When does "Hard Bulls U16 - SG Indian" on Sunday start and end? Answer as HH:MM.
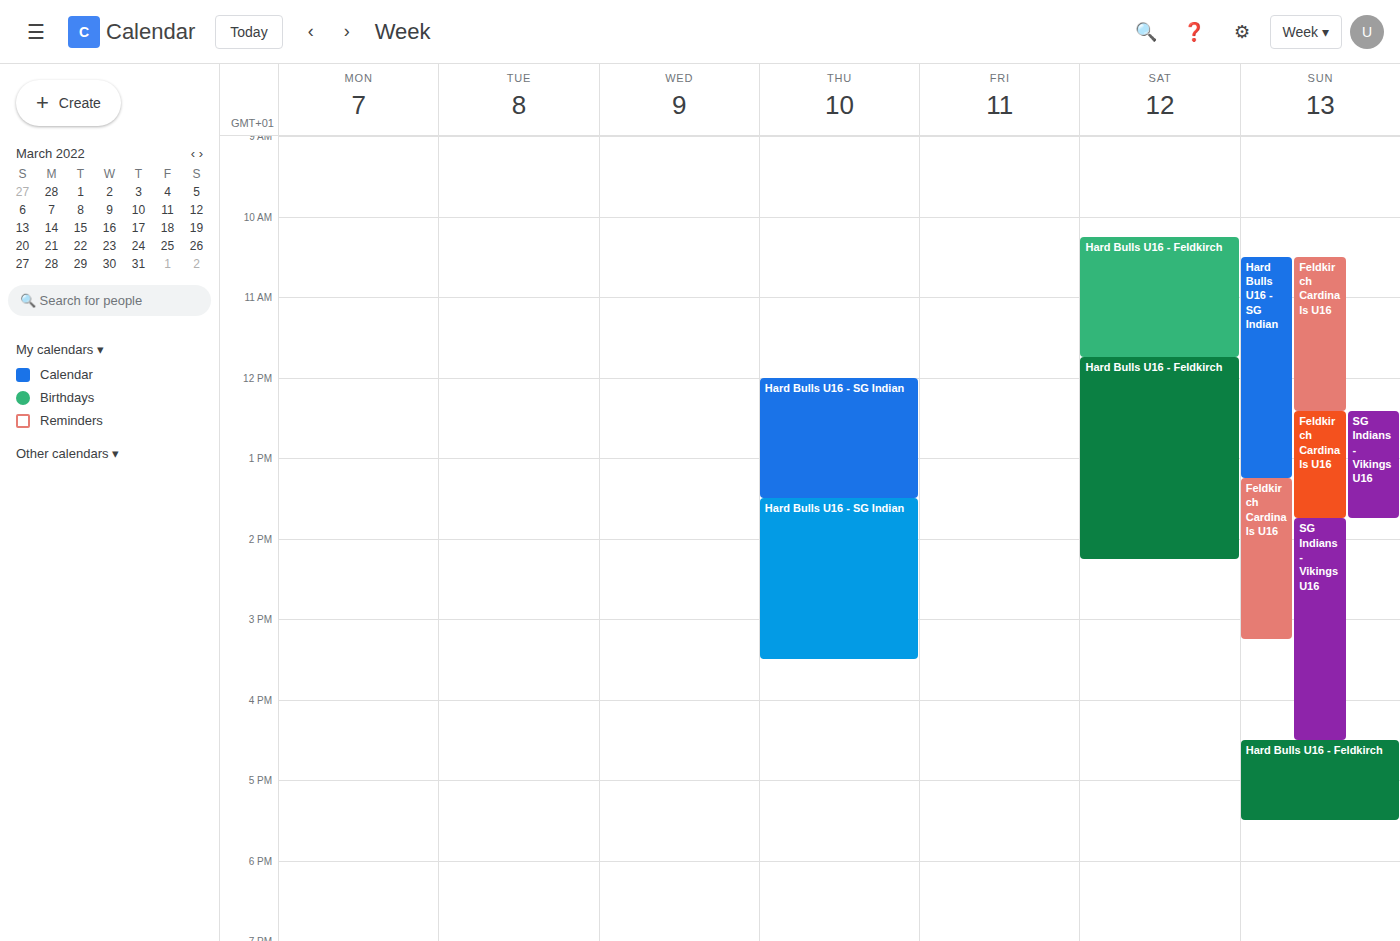
10:30 to 13:15